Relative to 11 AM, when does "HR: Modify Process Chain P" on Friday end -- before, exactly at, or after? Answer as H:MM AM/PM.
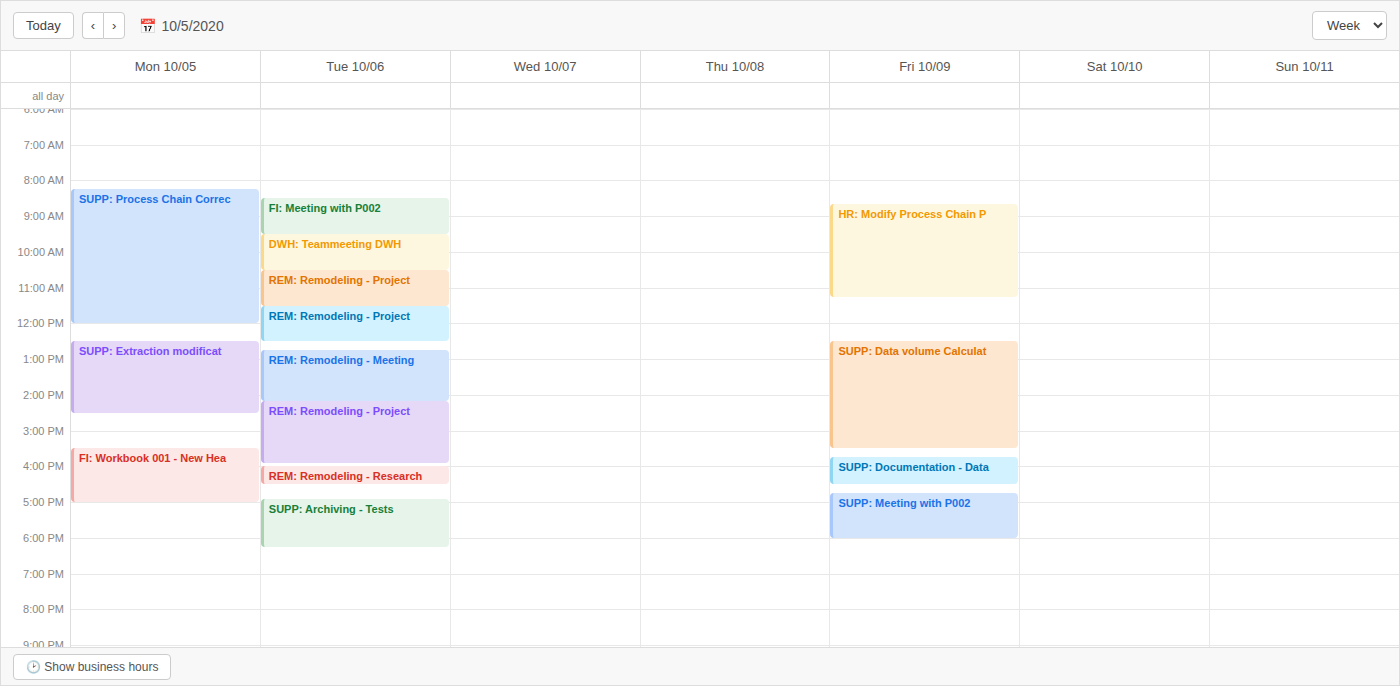
11:15 AM -- after 11 AM, 15 minutes below the 11 AM line.